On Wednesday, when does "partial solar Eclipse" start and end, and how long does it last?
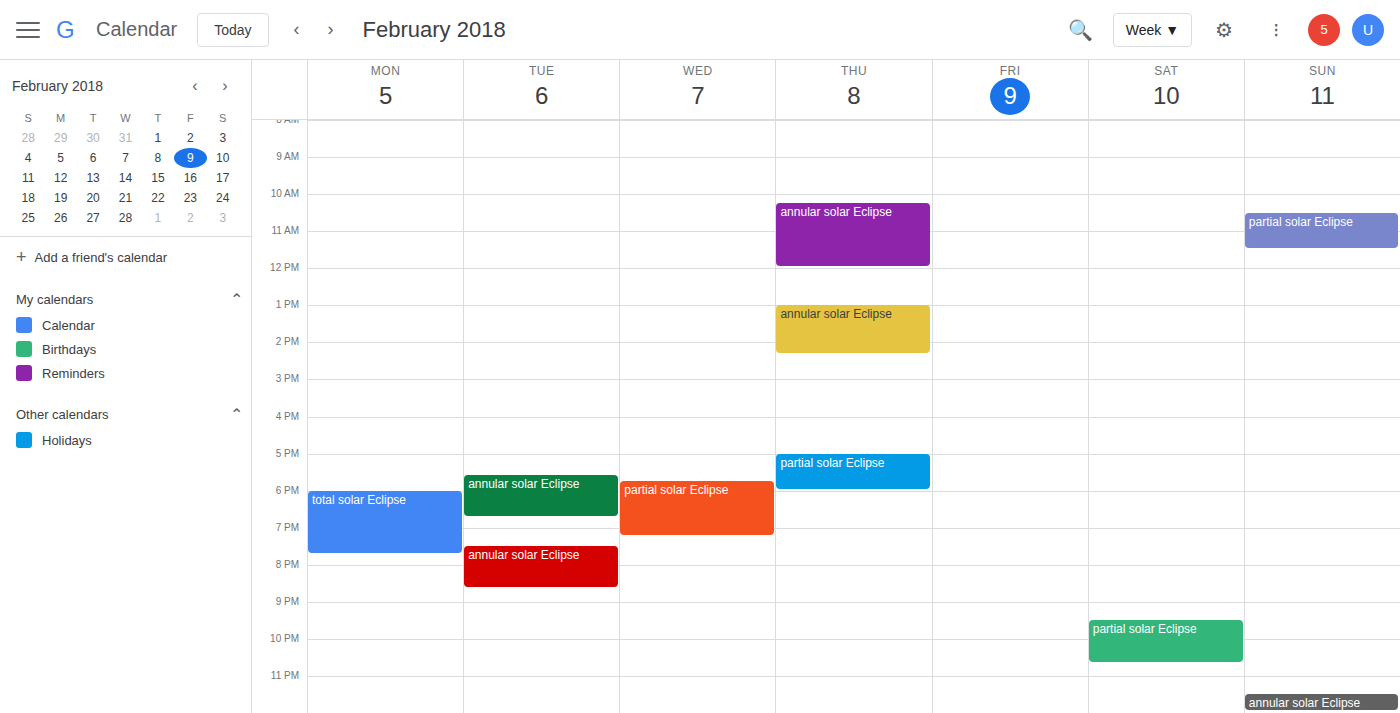
5:45 PM to 7:15 PM, 1 hour 30 minutes